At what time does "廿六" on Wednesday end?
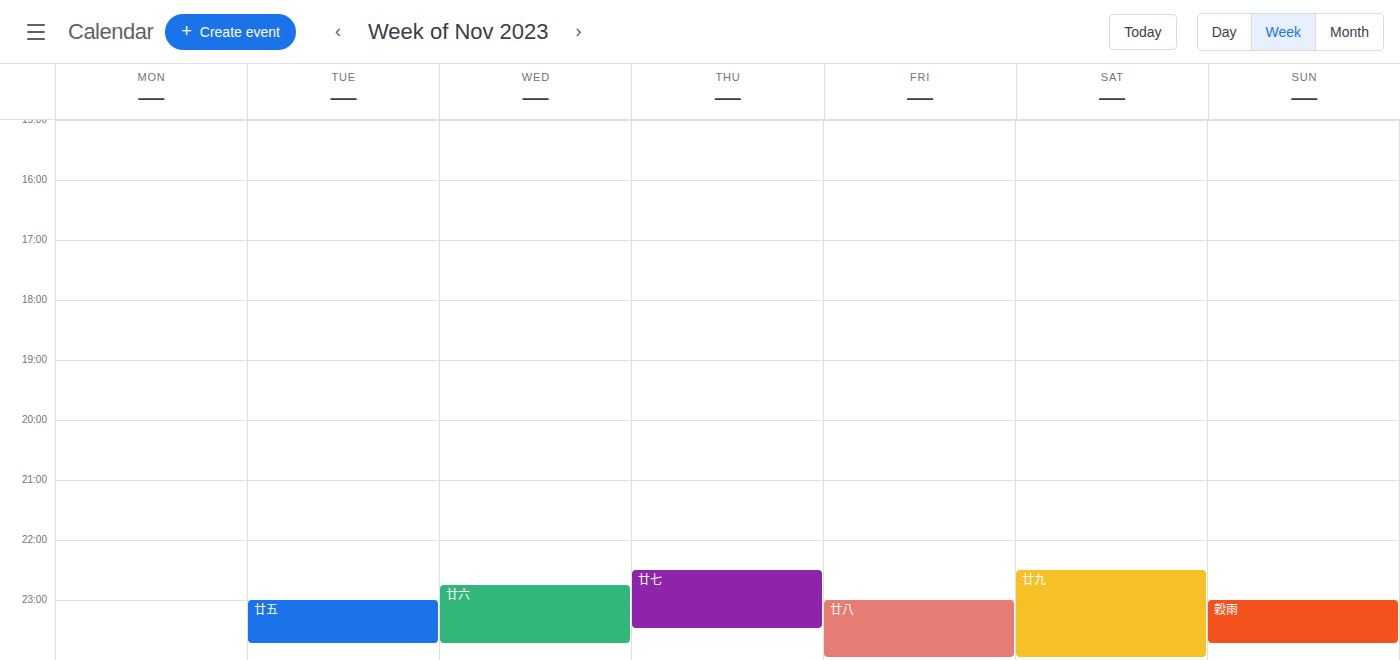
11:45 PM